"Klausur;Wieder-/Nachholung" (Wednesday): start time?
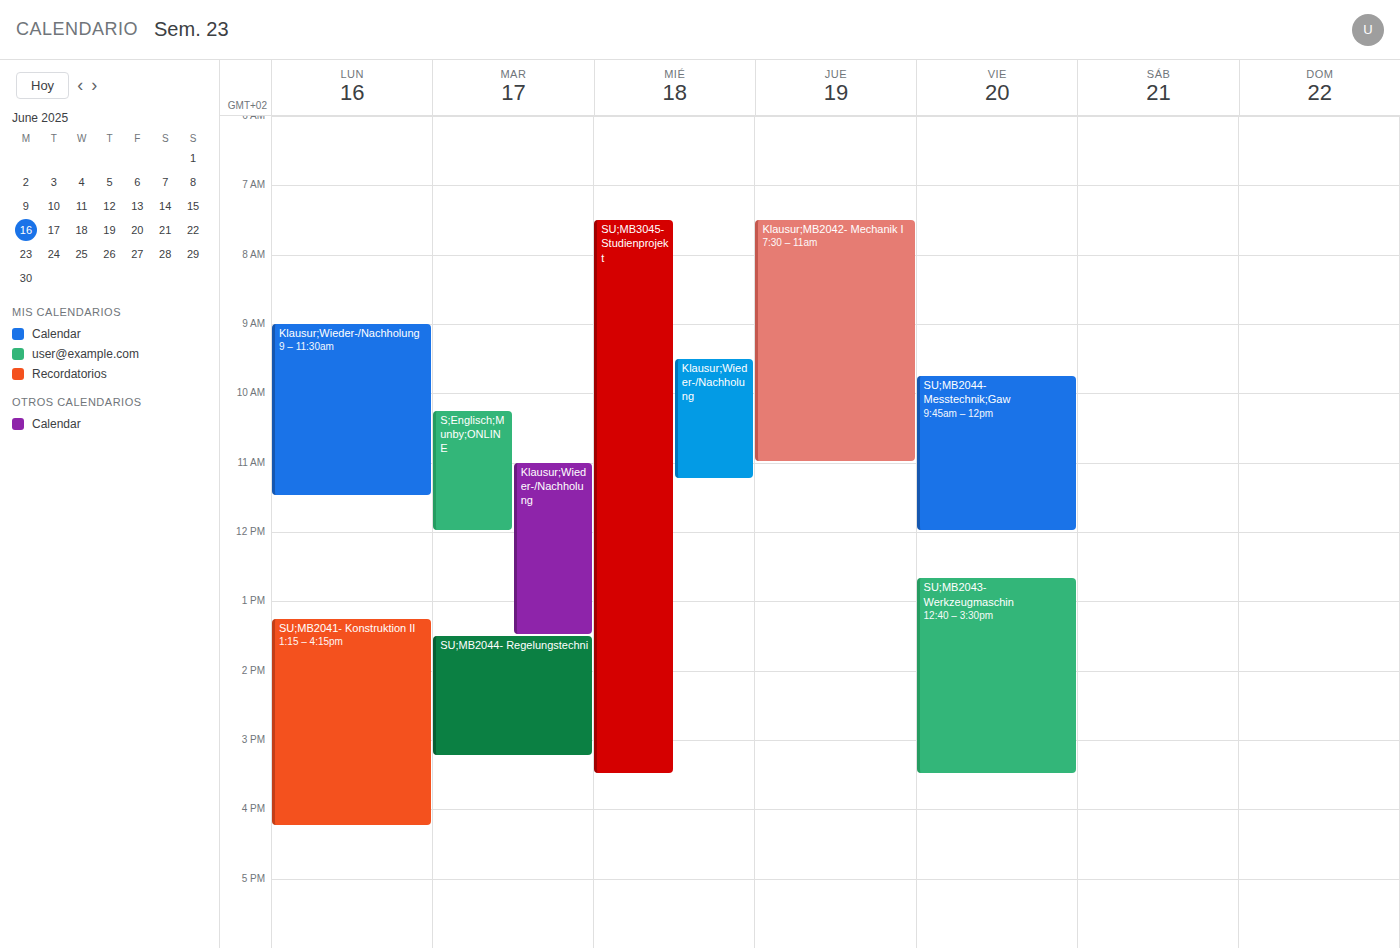
9:30 AM